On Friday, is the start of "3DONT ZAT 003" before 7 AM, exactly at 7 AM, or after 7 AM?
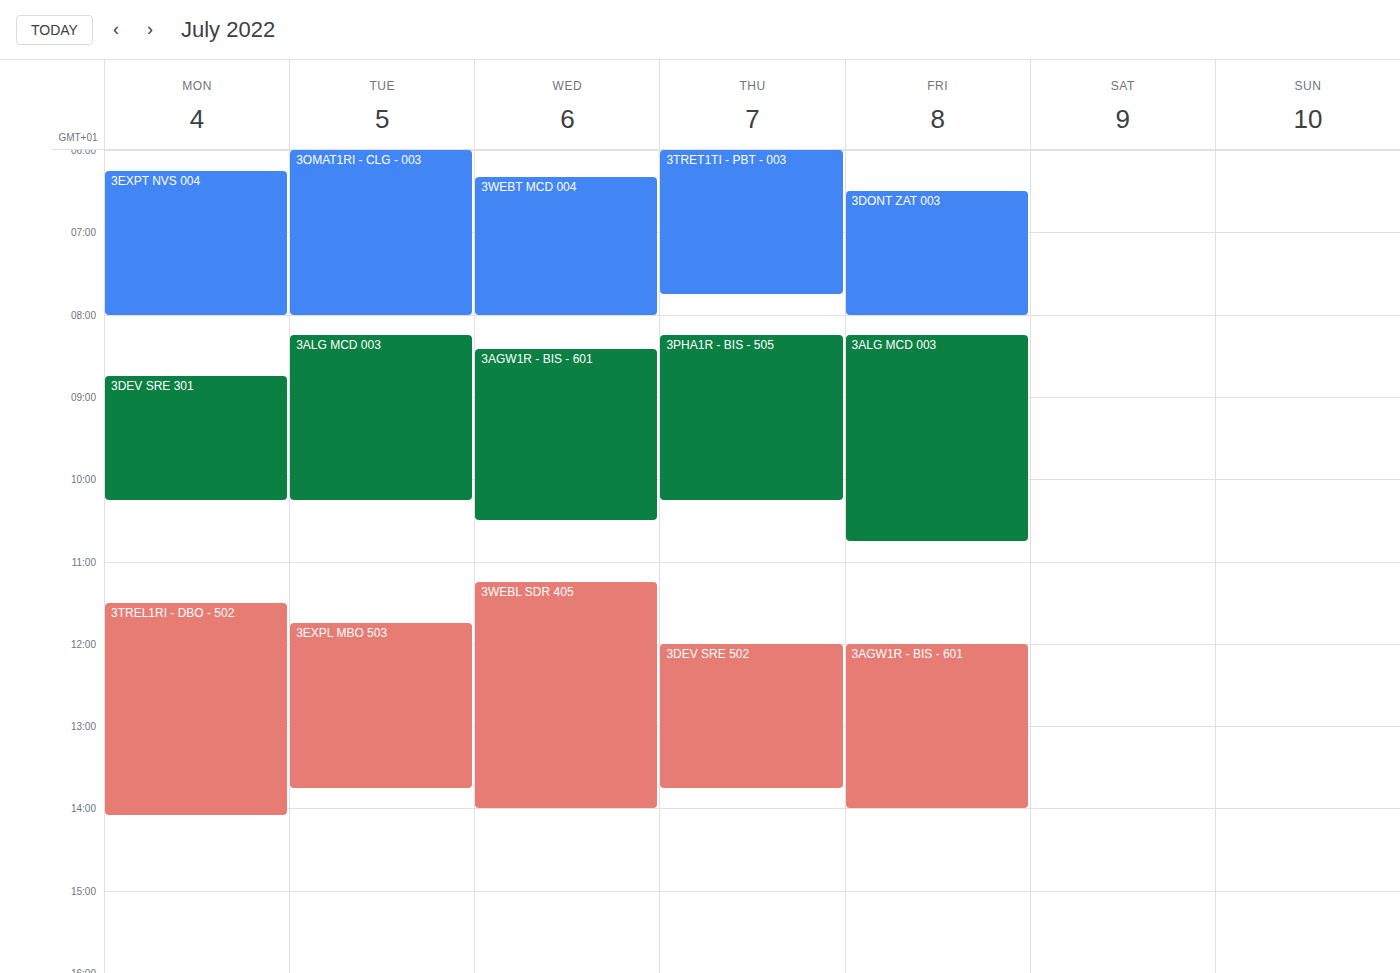
6:30 AM -- before 7 AM, 30 minutes above the 7 AM line.